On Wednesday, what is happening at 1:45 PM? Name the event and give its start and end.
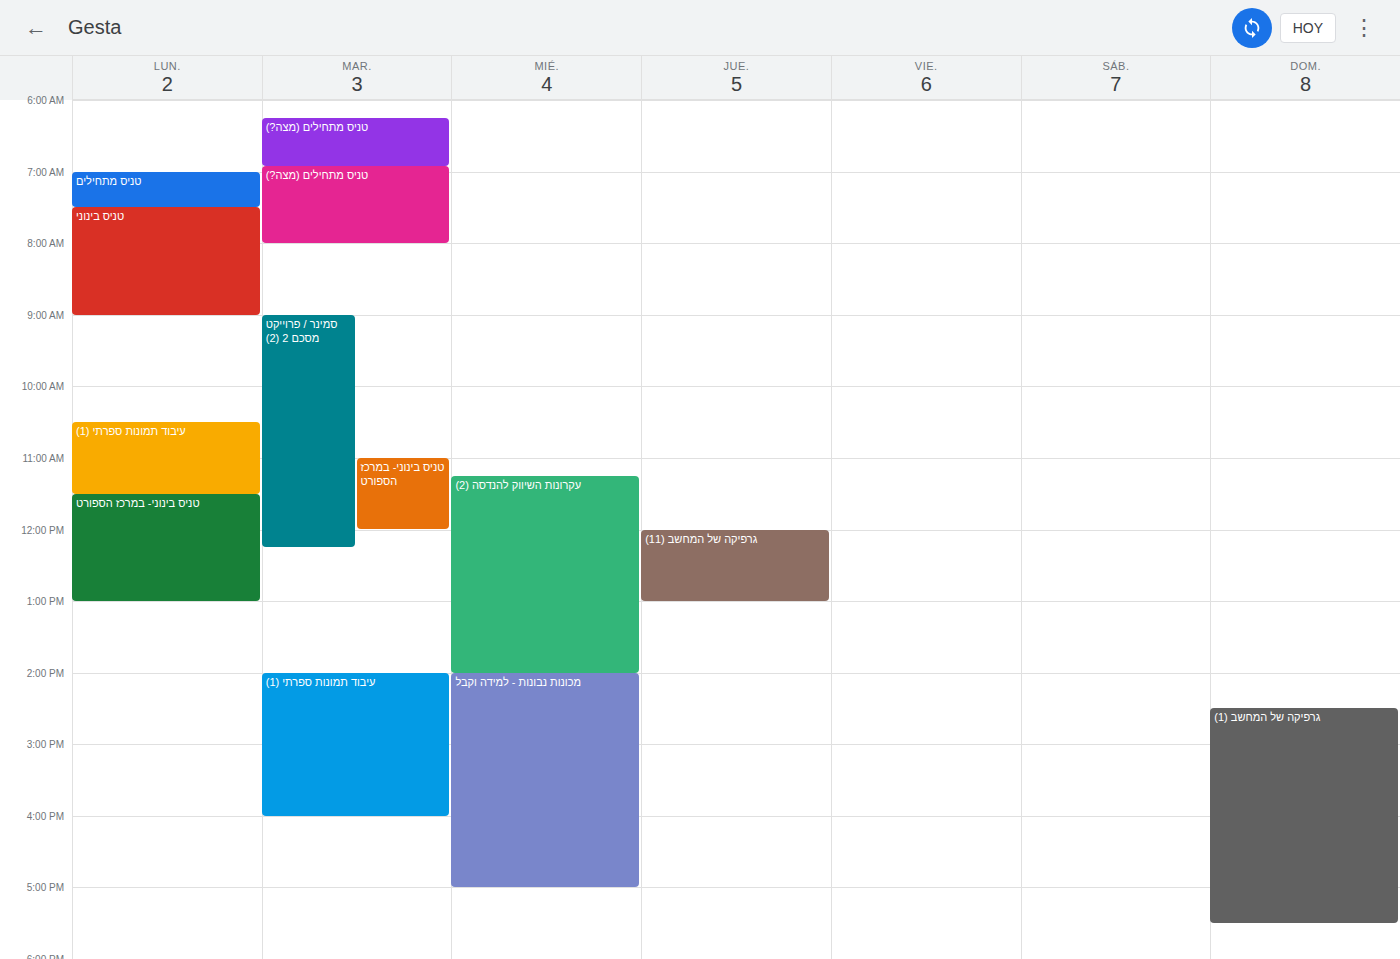
"עקרונות השיווק להנדסה (2)", 11:15 AM to 2:00 PM